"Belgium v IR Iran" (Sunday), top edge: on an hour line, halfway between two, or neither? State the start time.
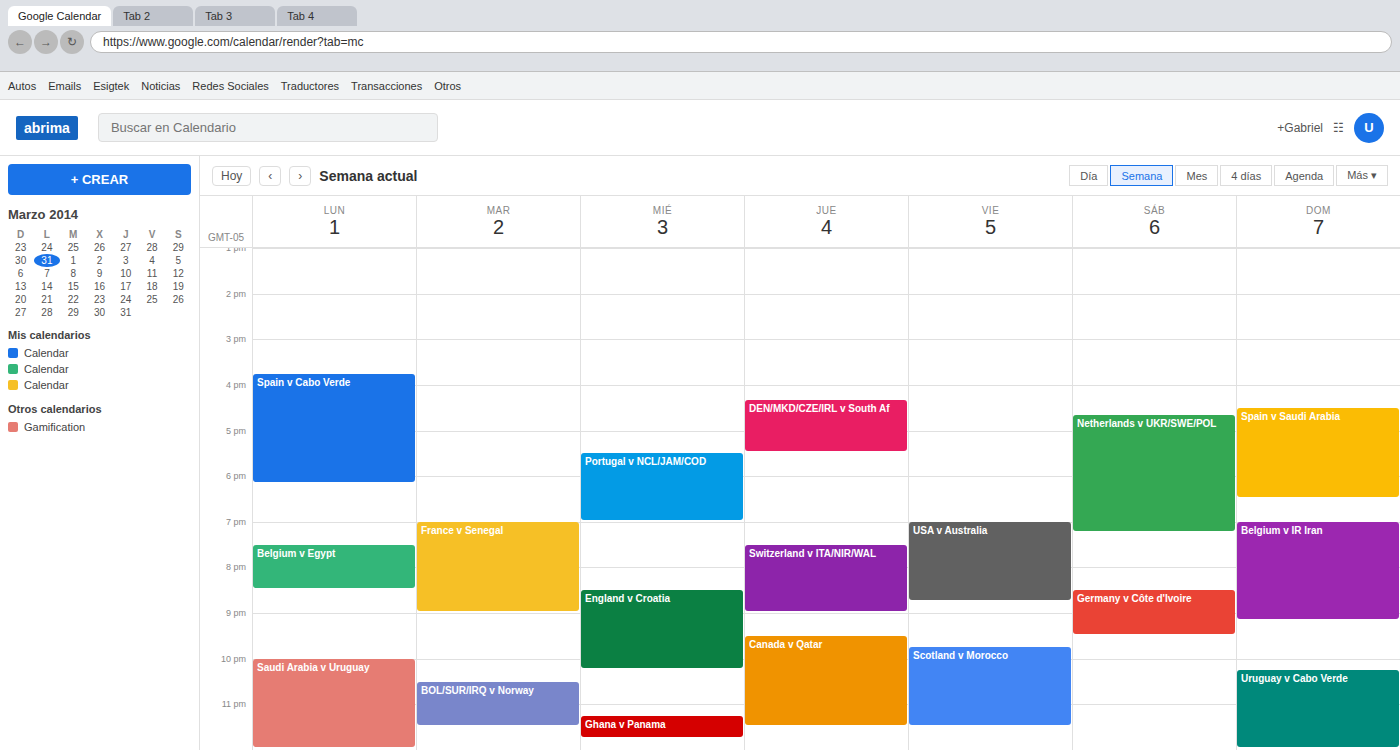
7:00 PM -- exactly on the 7 PM line.